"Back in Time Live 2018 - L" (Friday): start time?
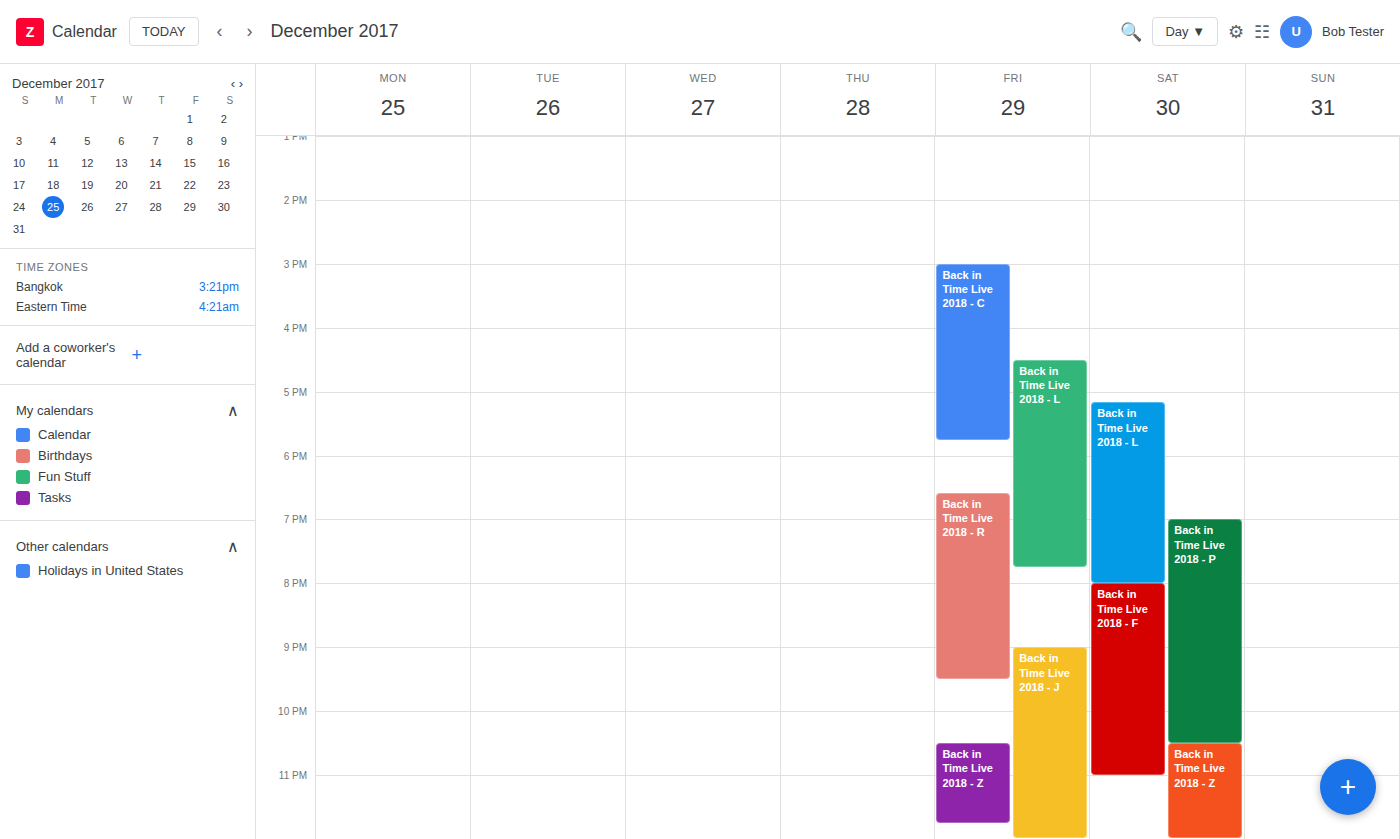
4:30 PM